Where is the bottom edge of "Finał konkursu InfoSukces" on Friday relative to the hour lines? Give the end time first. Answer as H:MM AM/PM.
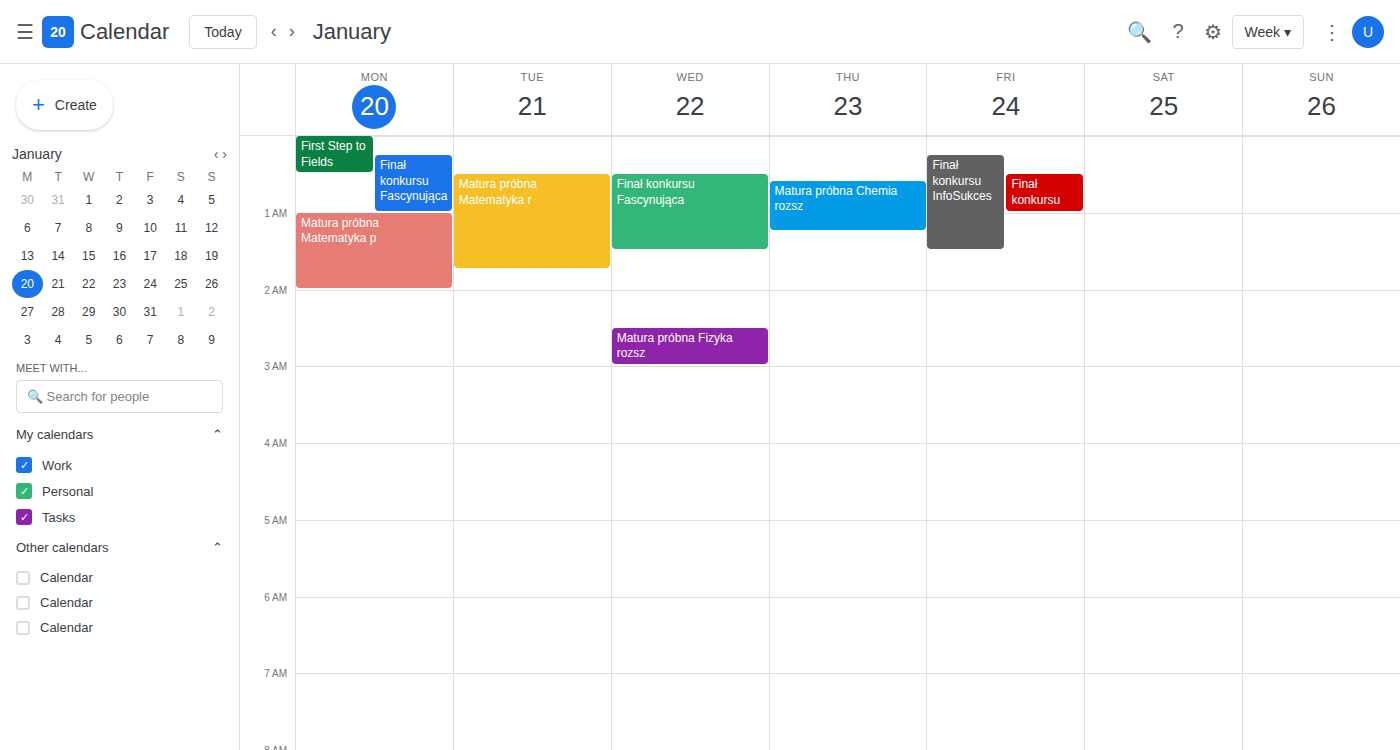
1:30 AM -- halfway between the 1 AM and 2 AM lines.